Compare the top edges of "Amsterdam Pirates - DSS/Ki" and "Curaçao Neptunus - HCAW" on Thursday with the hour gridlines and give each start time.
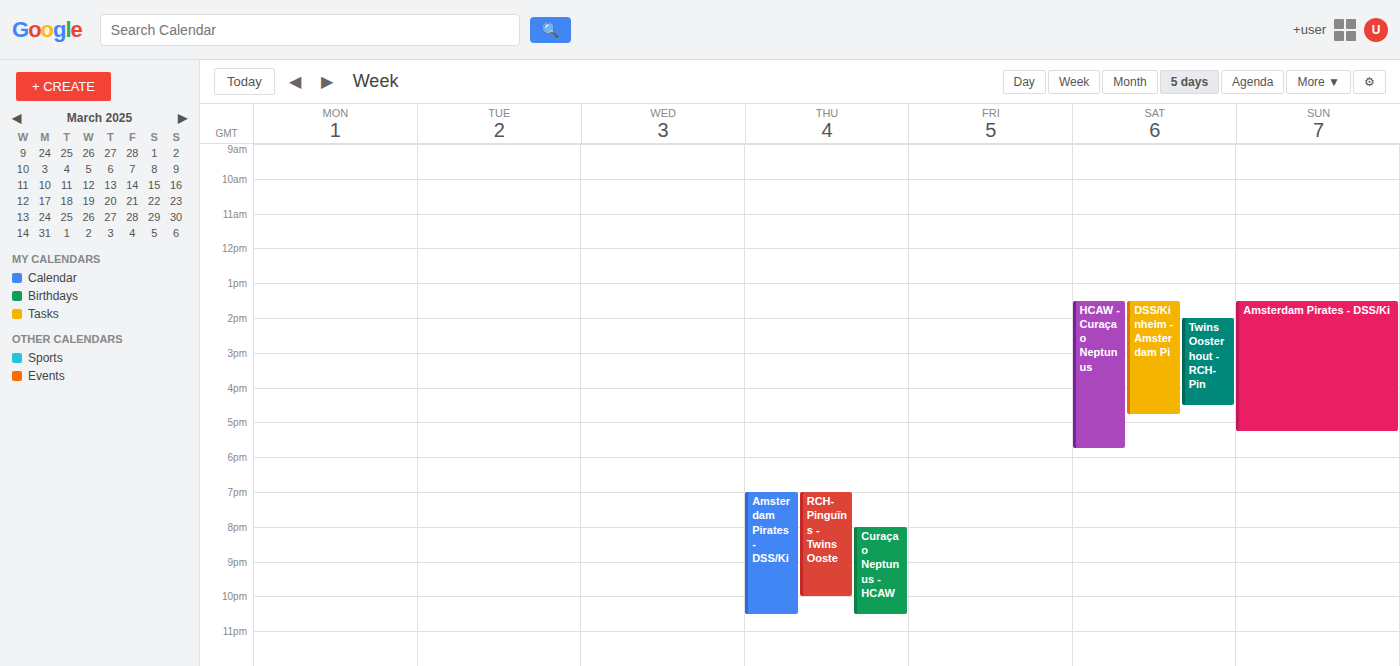
"Amsterdam Pirates - DSS/Ki": 19:00, exactly on the 19:00 line. "Curaçao Neptunus - HCAW": 20:00, exactly on the 20:00 line.